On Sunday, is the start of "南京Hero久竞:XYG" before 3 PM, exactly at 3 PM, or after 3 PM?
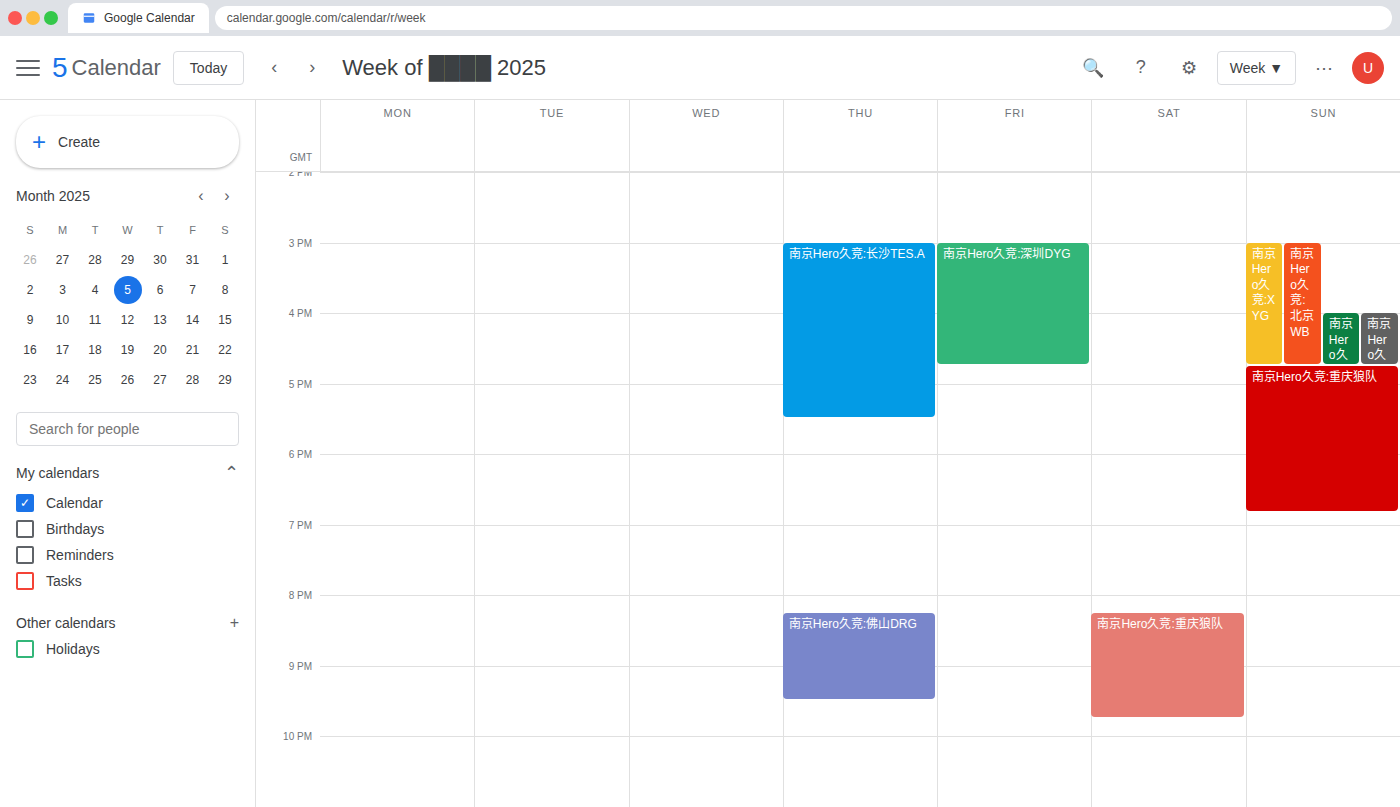
3:00 PM -- exactly at 3 PM, on the 3 PM line.